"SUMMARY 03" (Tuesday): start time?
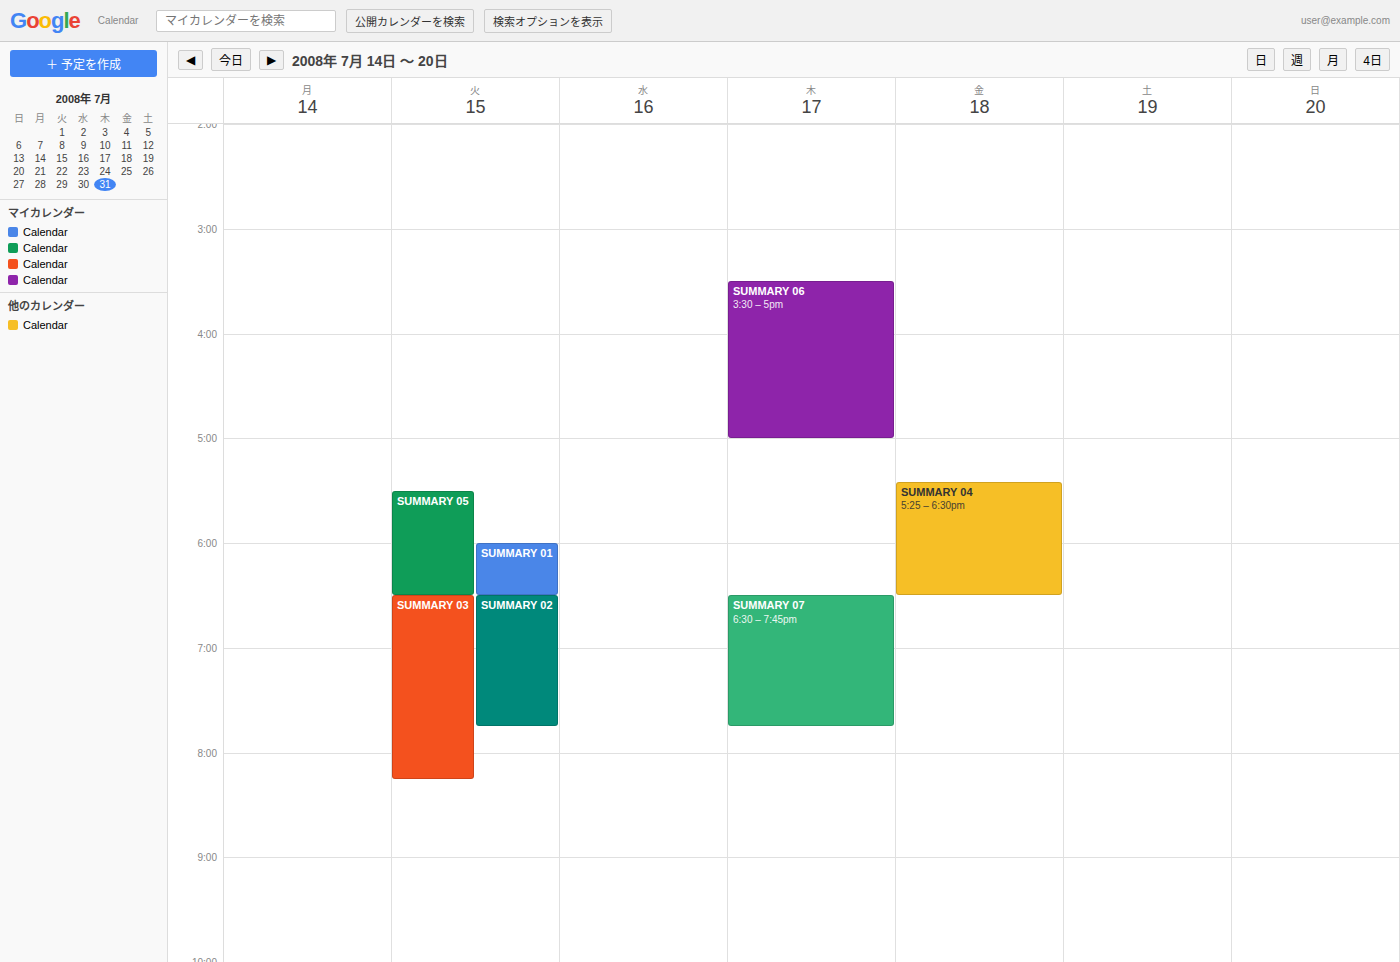
6:30 PM